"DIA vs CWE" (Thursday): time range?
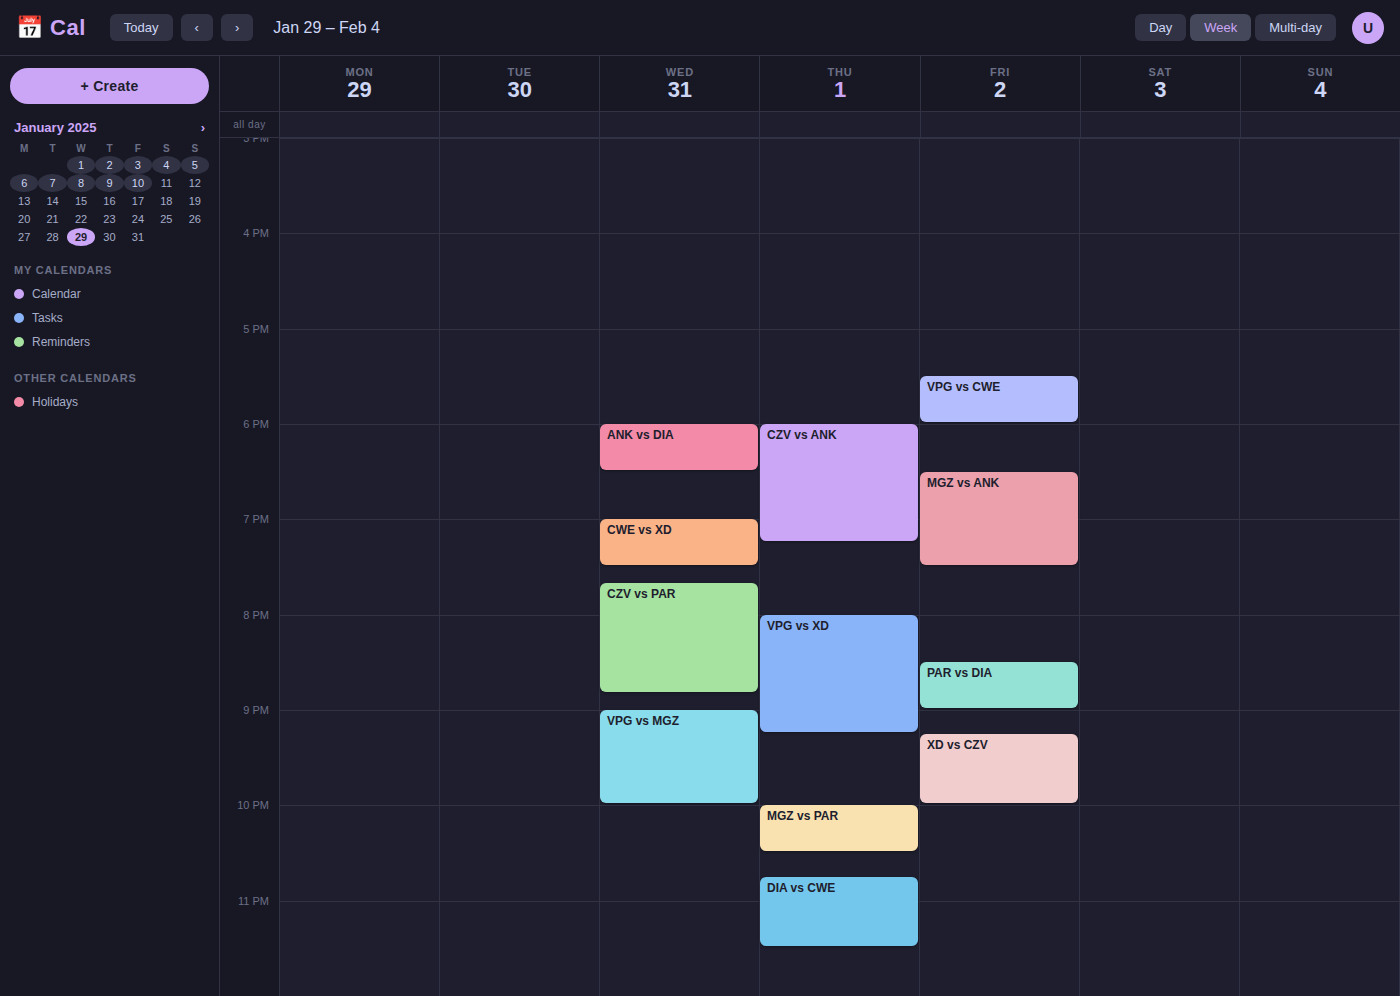
10:45 PM to 11:30 PM